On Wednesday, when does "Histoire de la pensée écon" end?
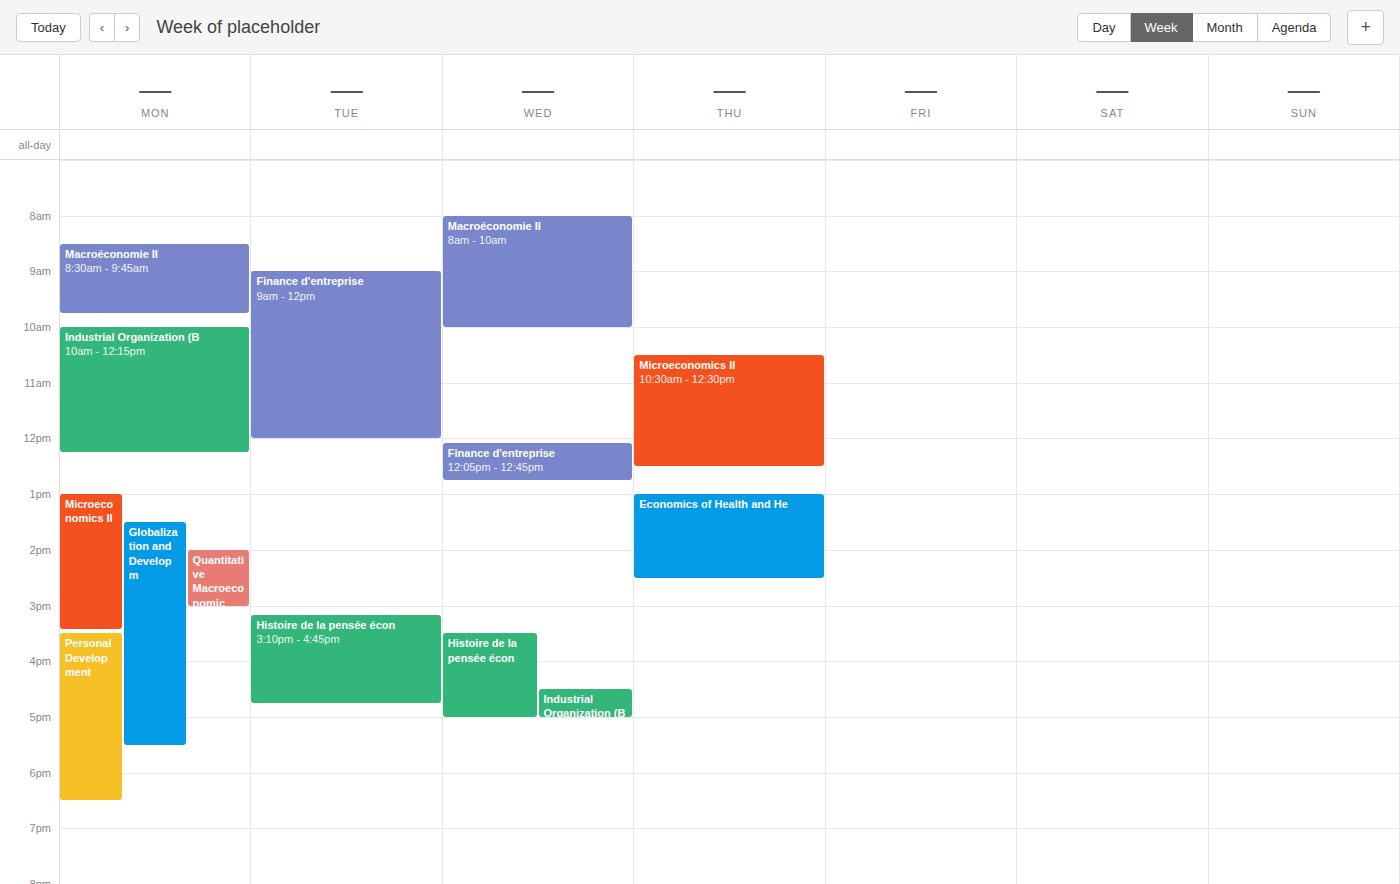
5:00 PM